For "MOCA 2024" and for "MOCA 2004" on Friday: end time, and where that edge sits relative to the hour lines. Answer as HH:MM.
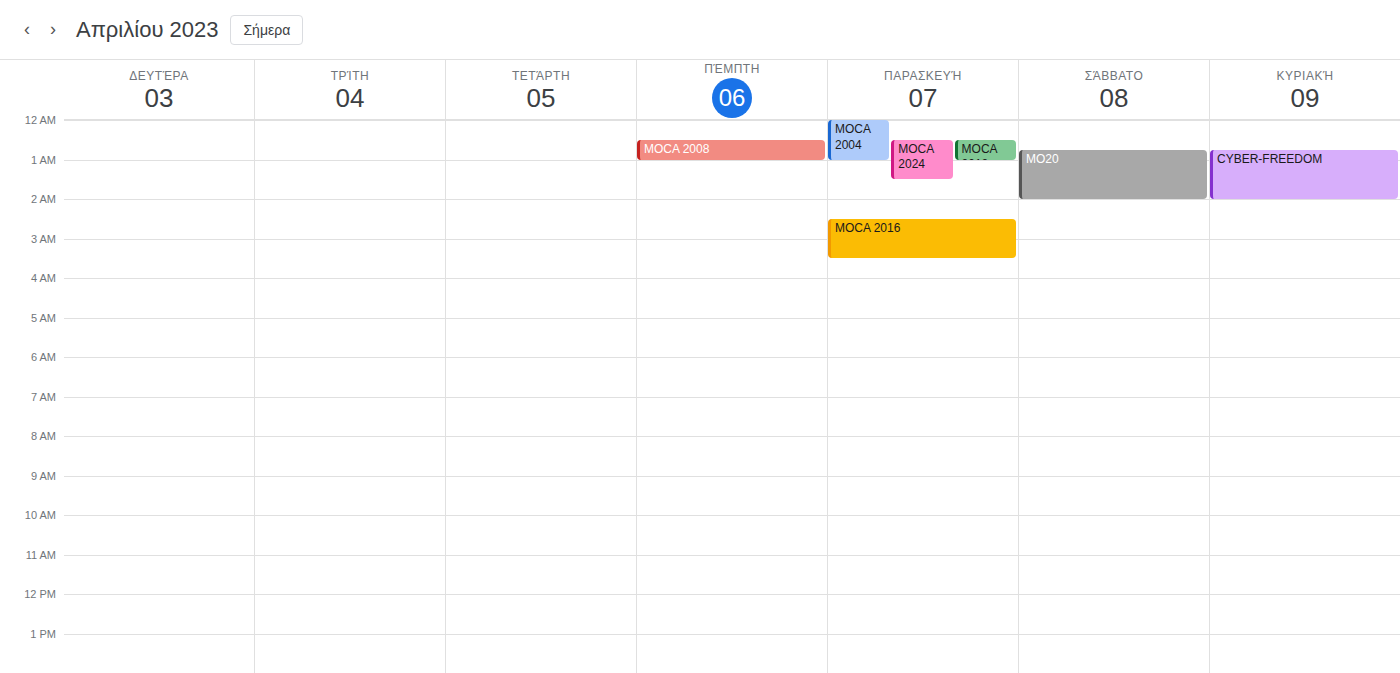
"MOCA 2024": 01:30, halfway between the 01:00 and 02:00 lines. "MOCA 2004": 01:00, exactly on the 01:00 line.